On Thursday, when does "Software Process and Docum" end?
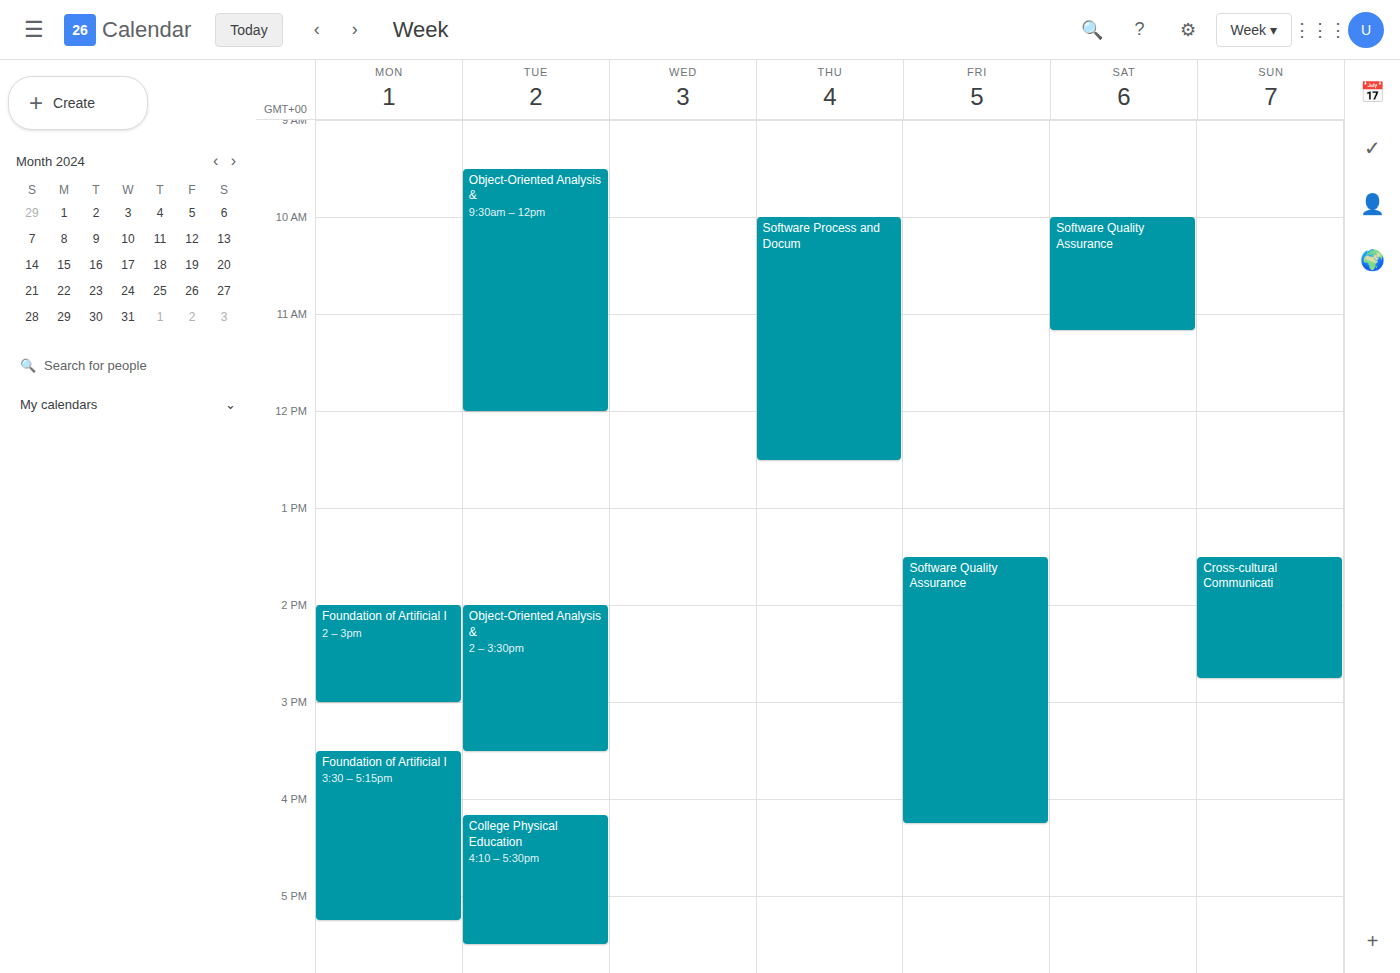
12:30 PM